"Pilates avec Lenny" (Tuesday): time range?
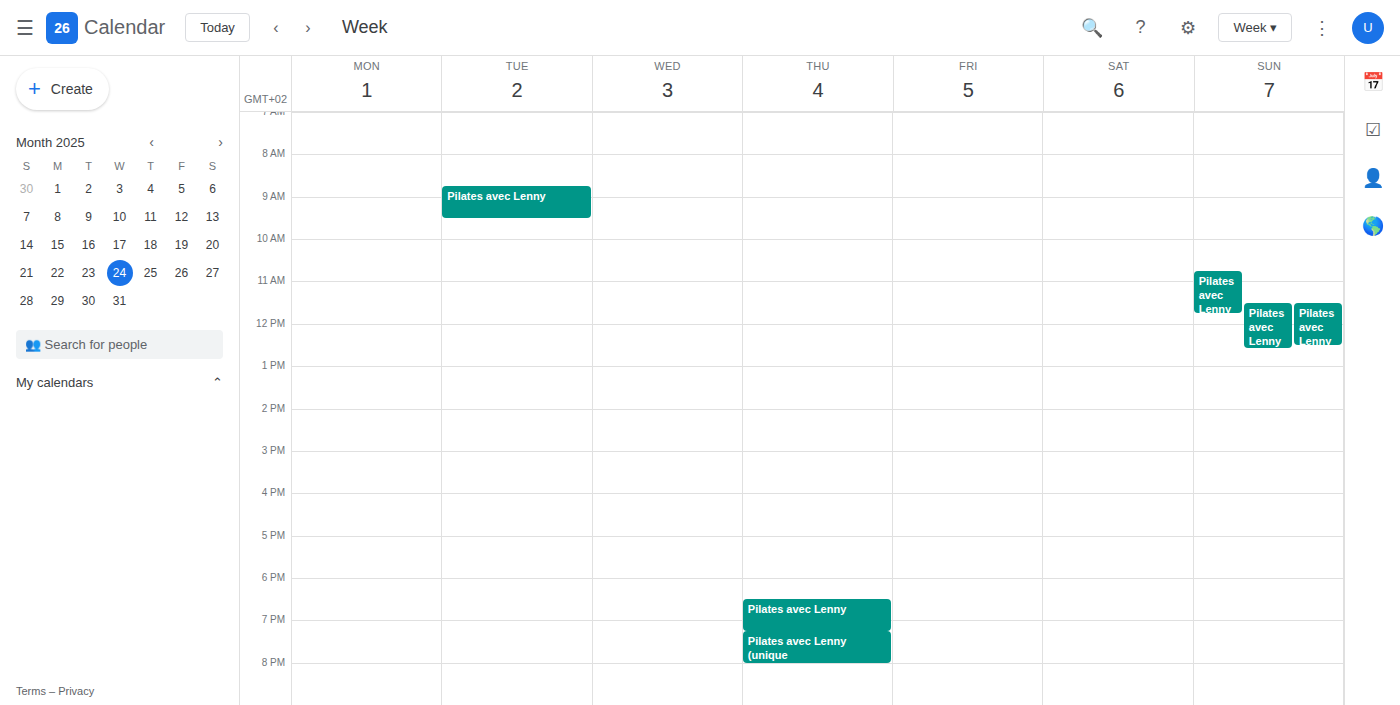
8:45 AM to 9:30 AM